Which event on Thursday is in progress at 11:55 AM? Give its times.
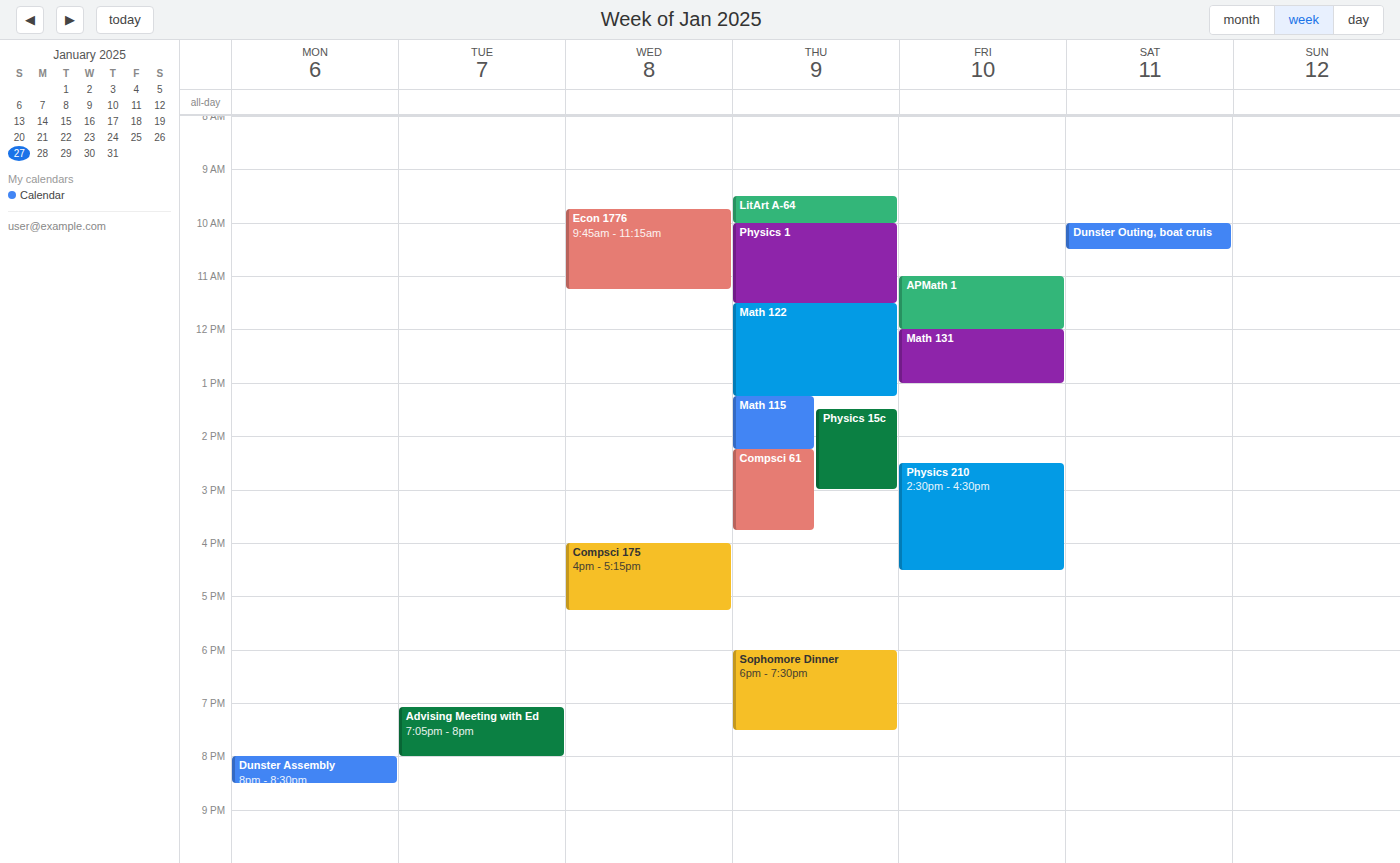
"Math 122", 11:30 AM to 1:15 PM